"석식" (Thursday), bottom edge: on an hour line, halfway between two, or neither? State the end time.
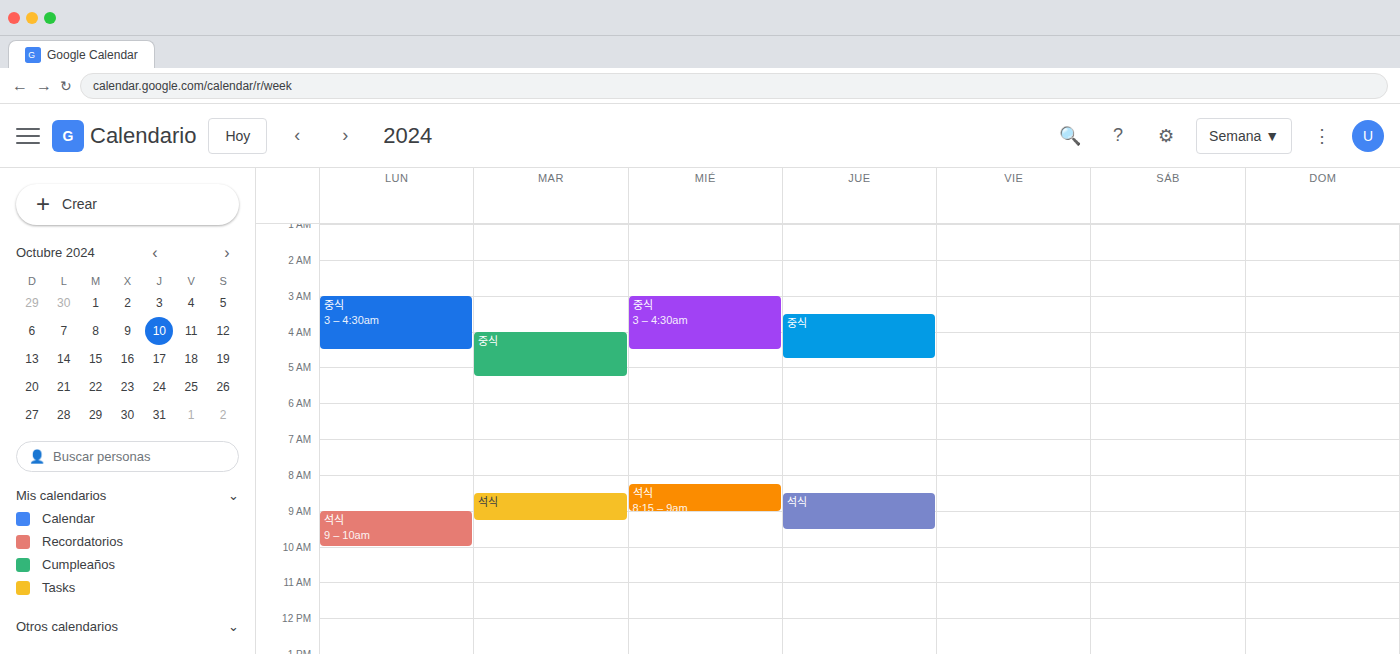
09:30 -- halfway between the 09:00 and 10:00 lines.